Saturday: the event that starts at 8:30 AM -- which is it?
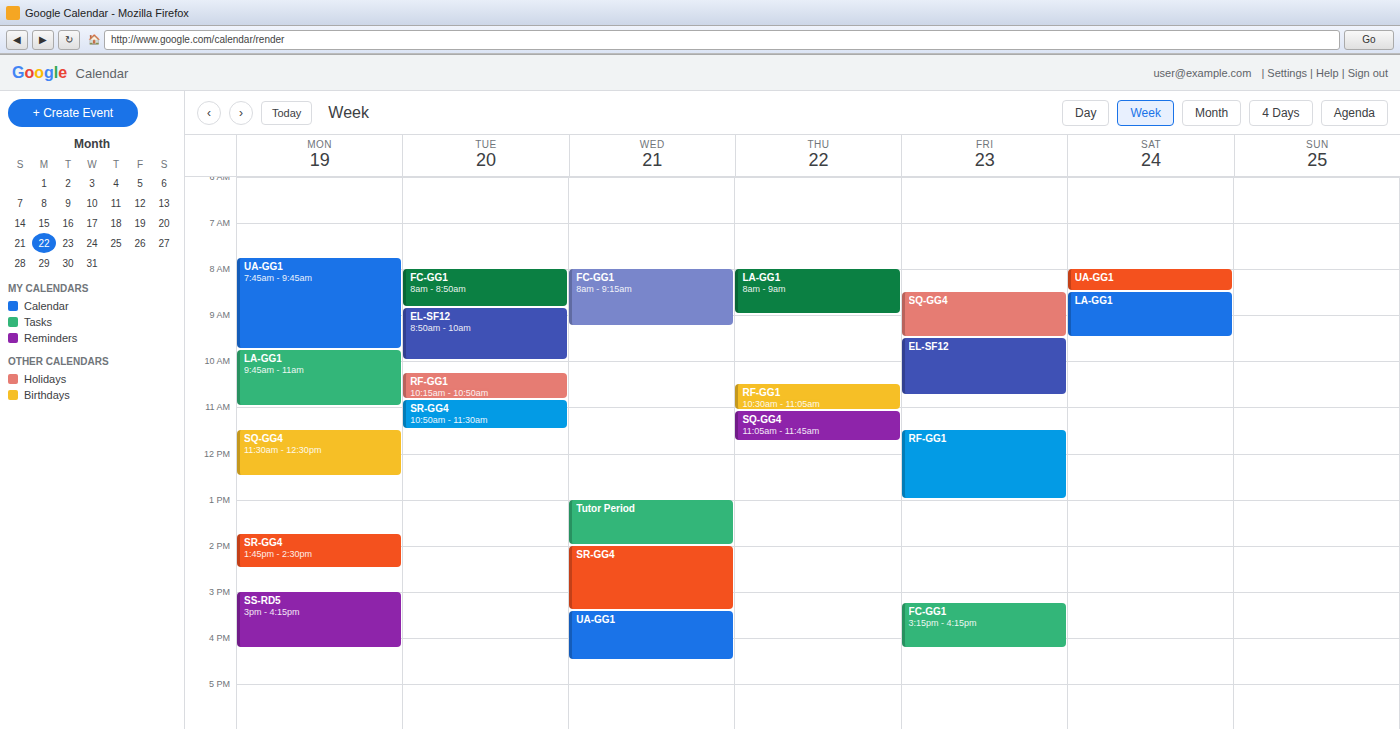
"LA-GG1"